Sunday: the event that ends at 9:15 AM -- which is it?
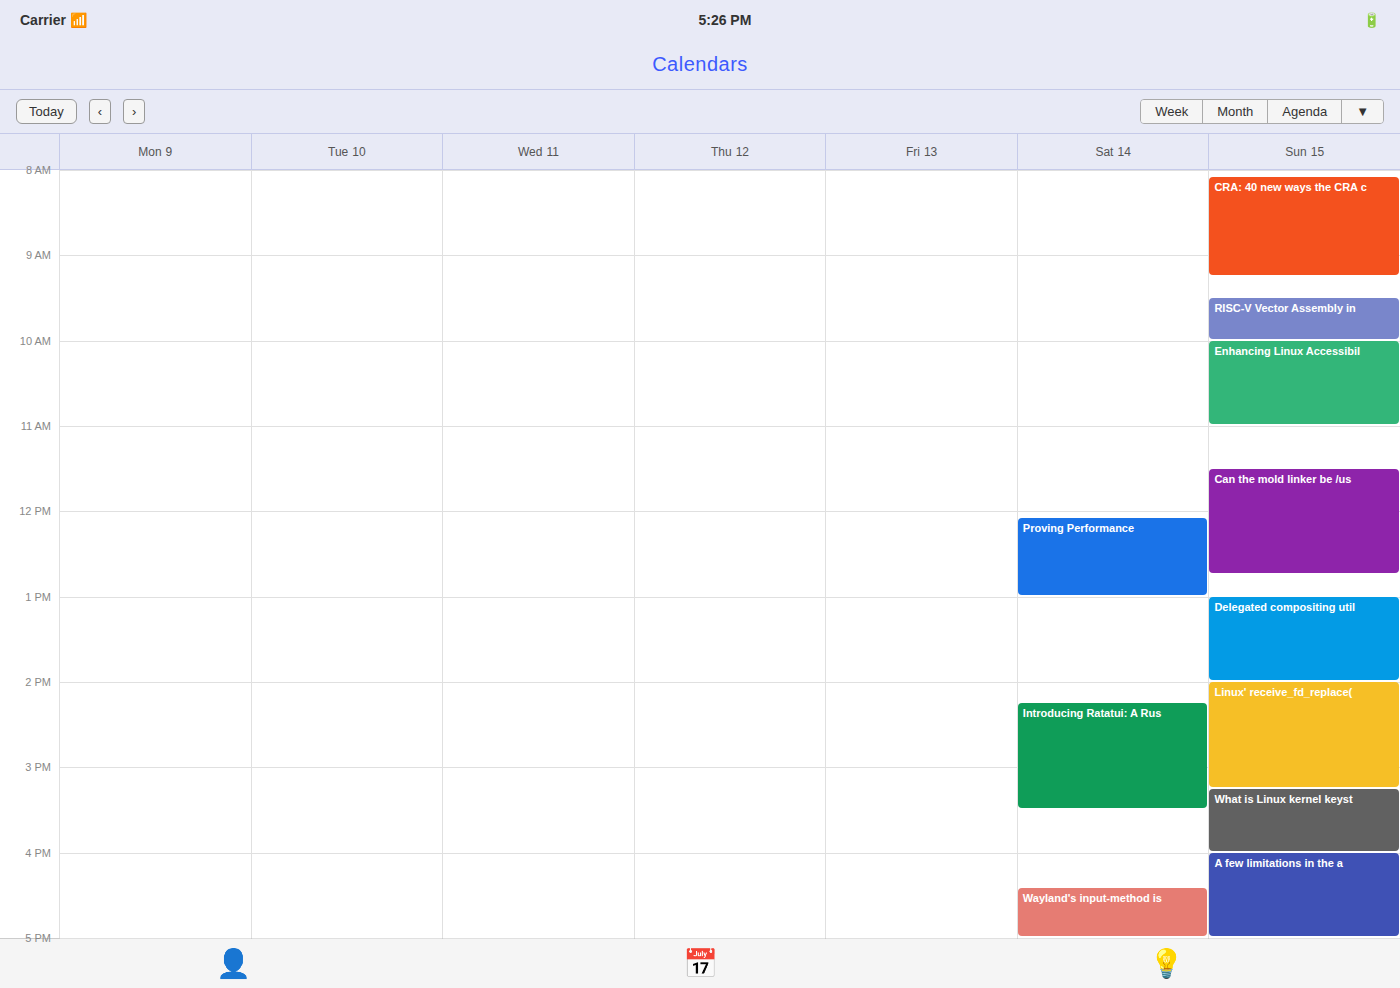
"CRA: 40 new ways the CRA c"